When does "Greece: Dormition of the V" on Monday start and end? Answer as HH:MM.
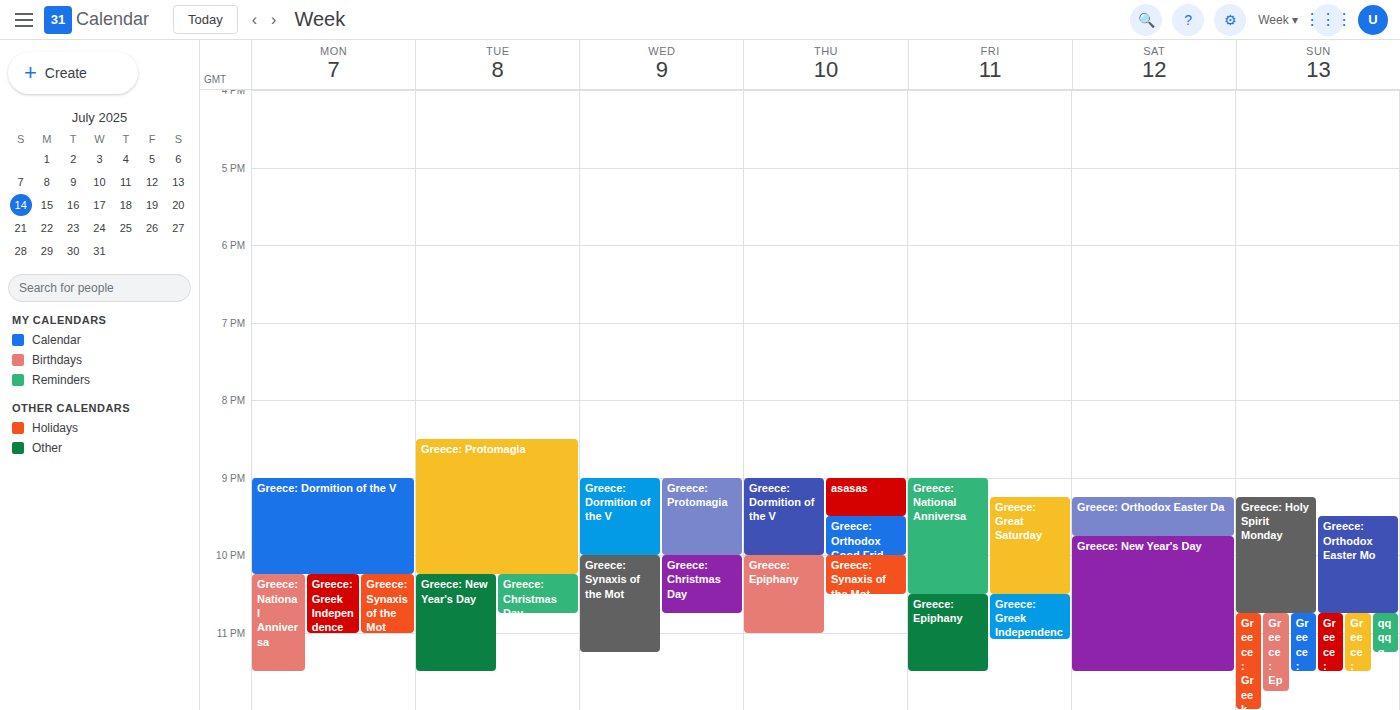
21:00 to 22:15